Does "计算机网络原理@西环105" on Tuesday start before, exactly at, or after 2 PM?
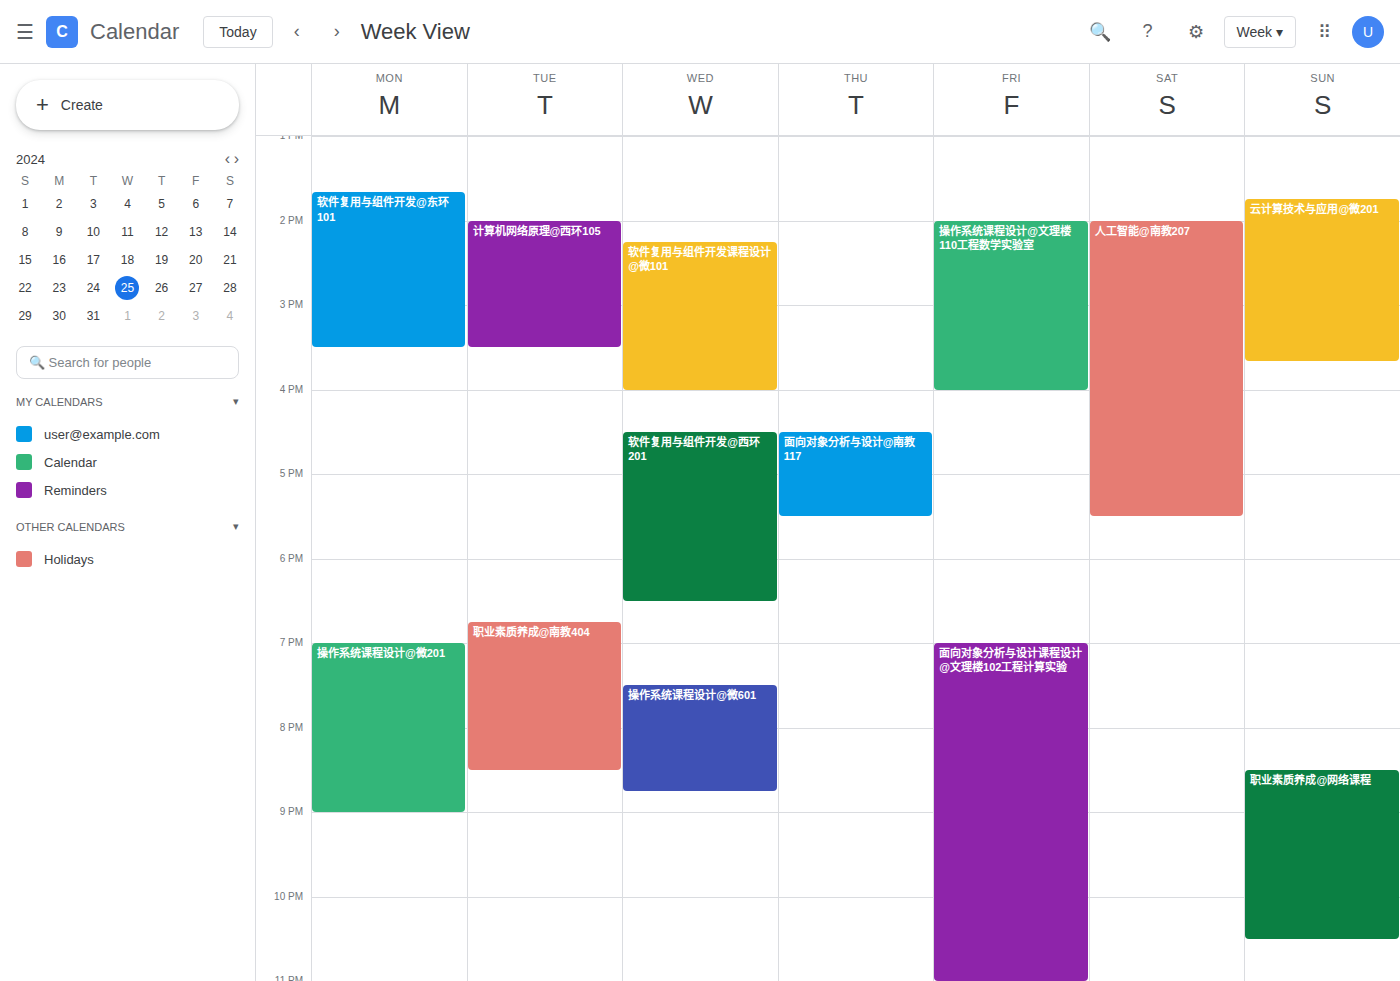
2:00 PM -- exactly at 2 PM, on the 2 PM line.